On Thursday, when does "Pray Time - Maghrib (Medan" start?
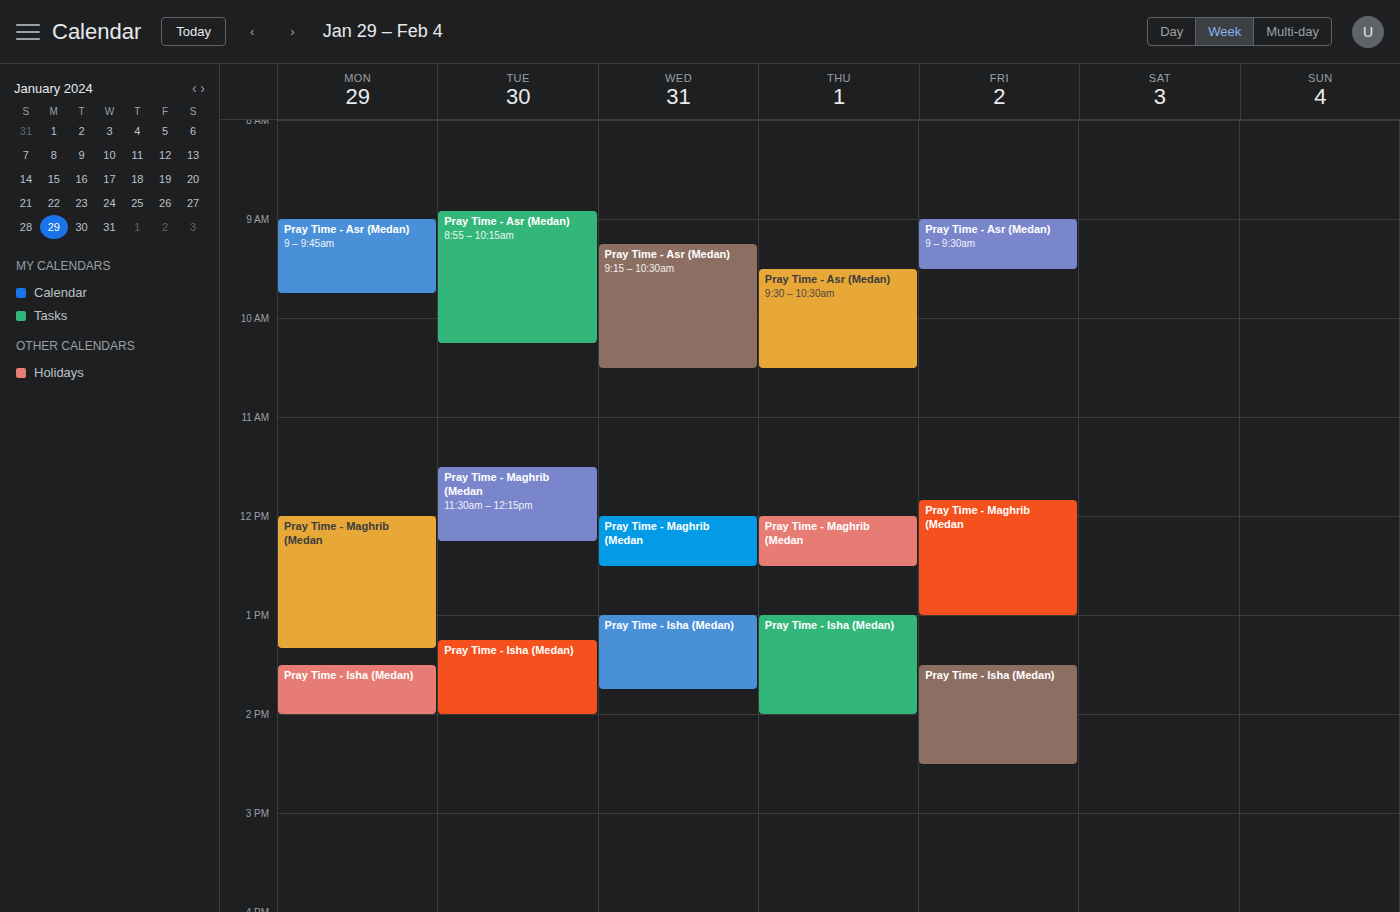
12:00 PM